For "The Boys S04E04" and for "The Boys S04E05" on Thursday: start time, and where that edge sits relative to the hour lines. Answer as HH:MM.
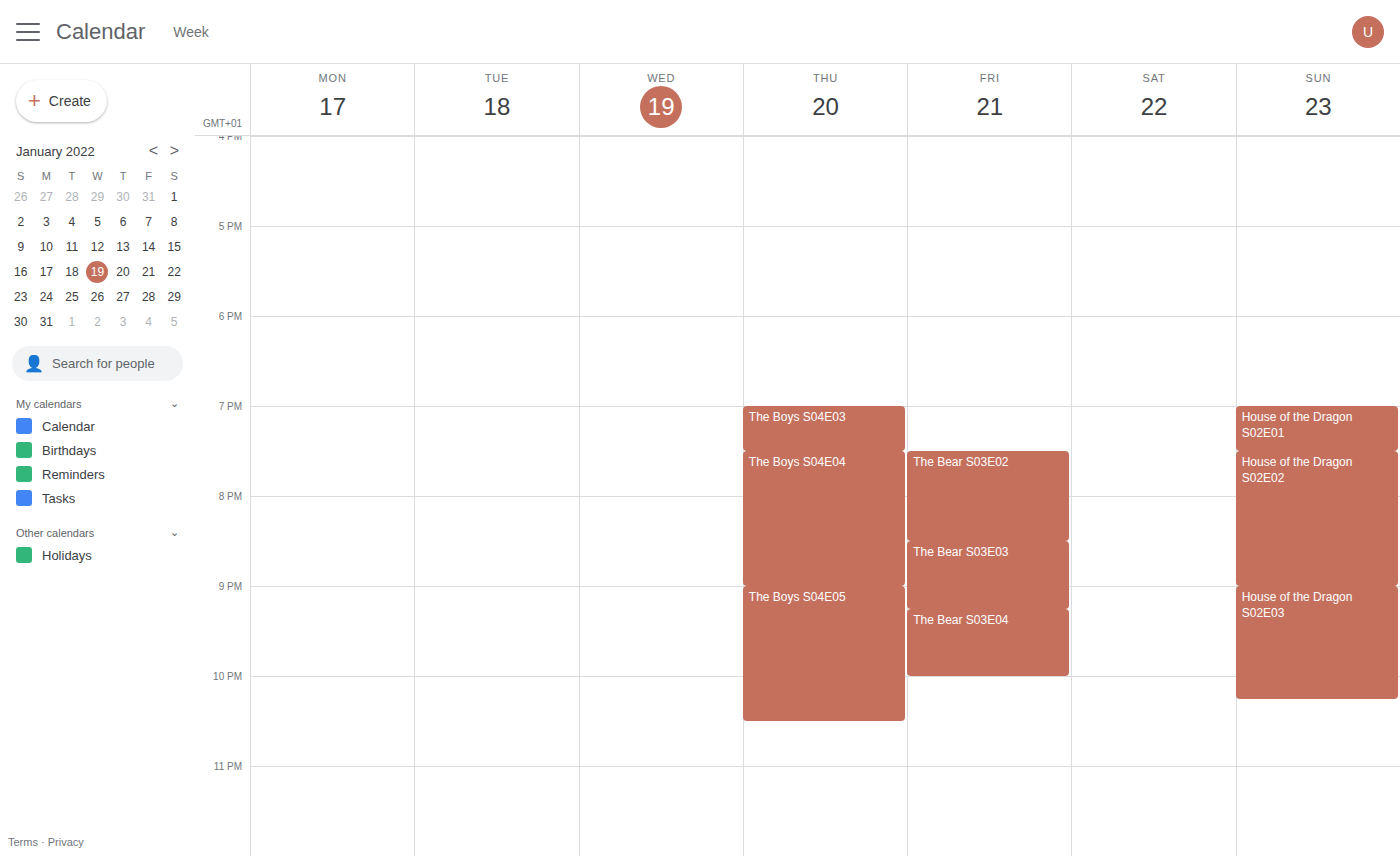
"The Boys S04E04": 19:30, halfway between the 19:00 and 20:00 lines. "The Boys S04E05": 21:00, exactly on the 21:00 line.